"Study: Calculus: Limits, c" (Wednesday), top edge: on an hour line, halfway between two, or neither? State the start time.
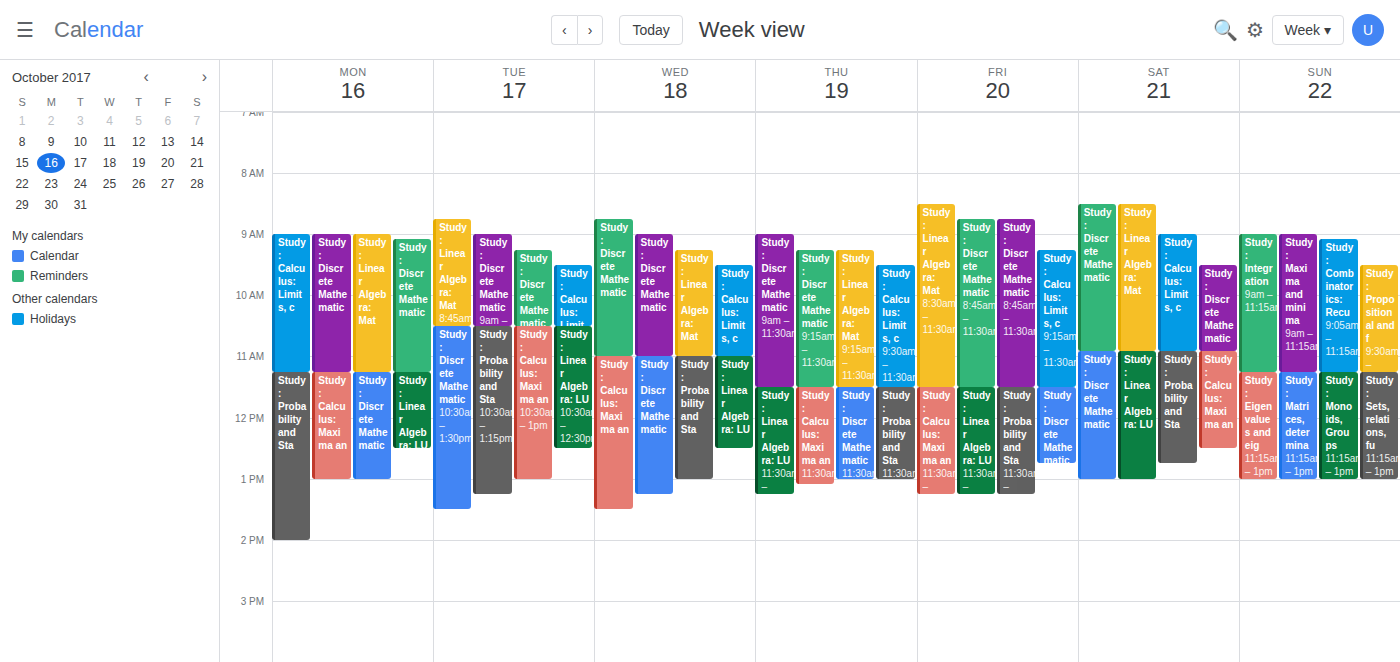
09:30 -- halfway between the 09:00 and 10:00 lines.